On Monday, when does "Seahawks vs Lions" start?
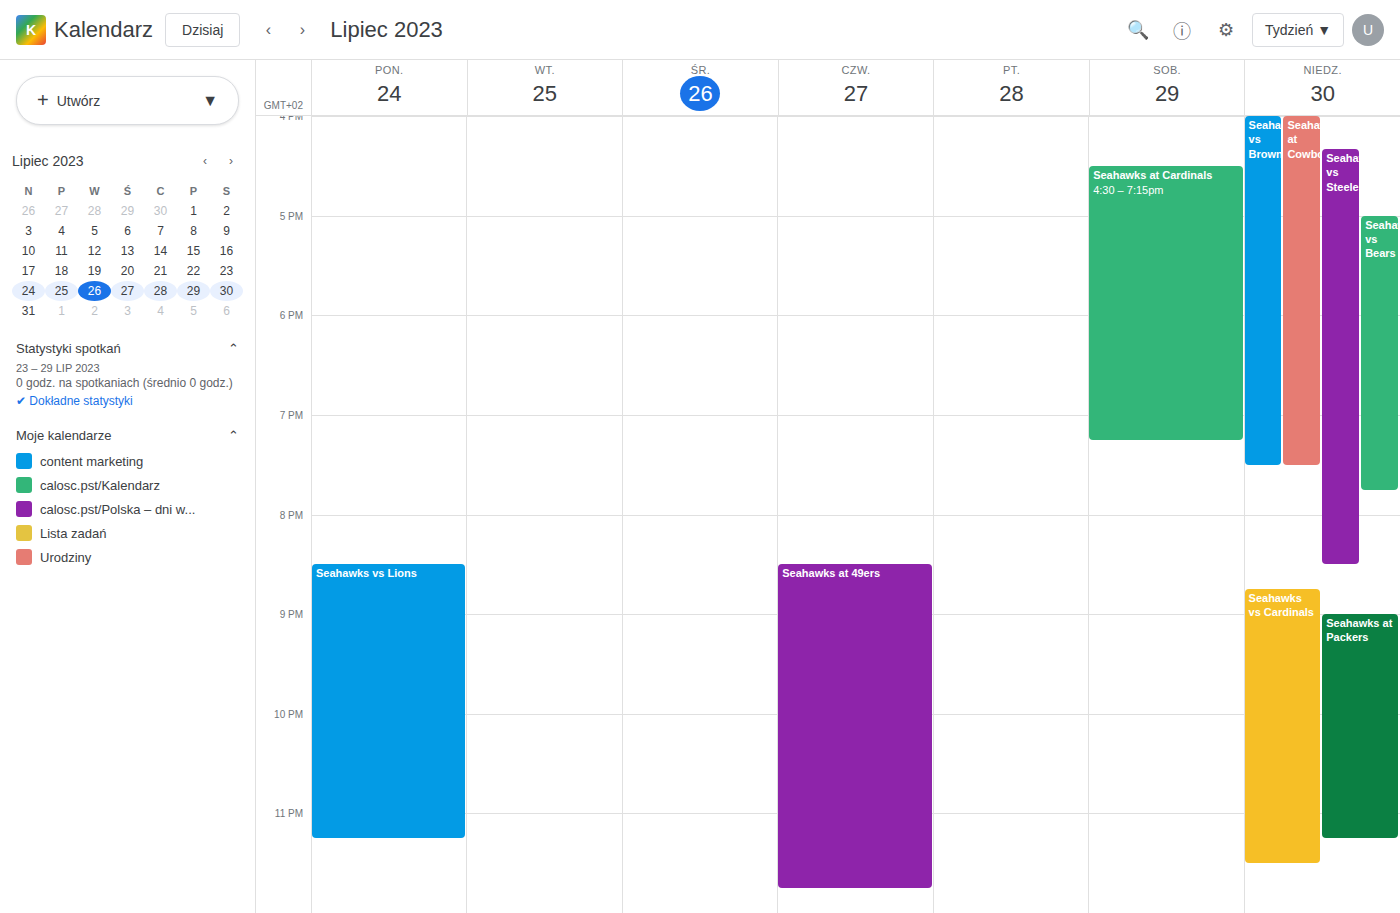
8:30 PM